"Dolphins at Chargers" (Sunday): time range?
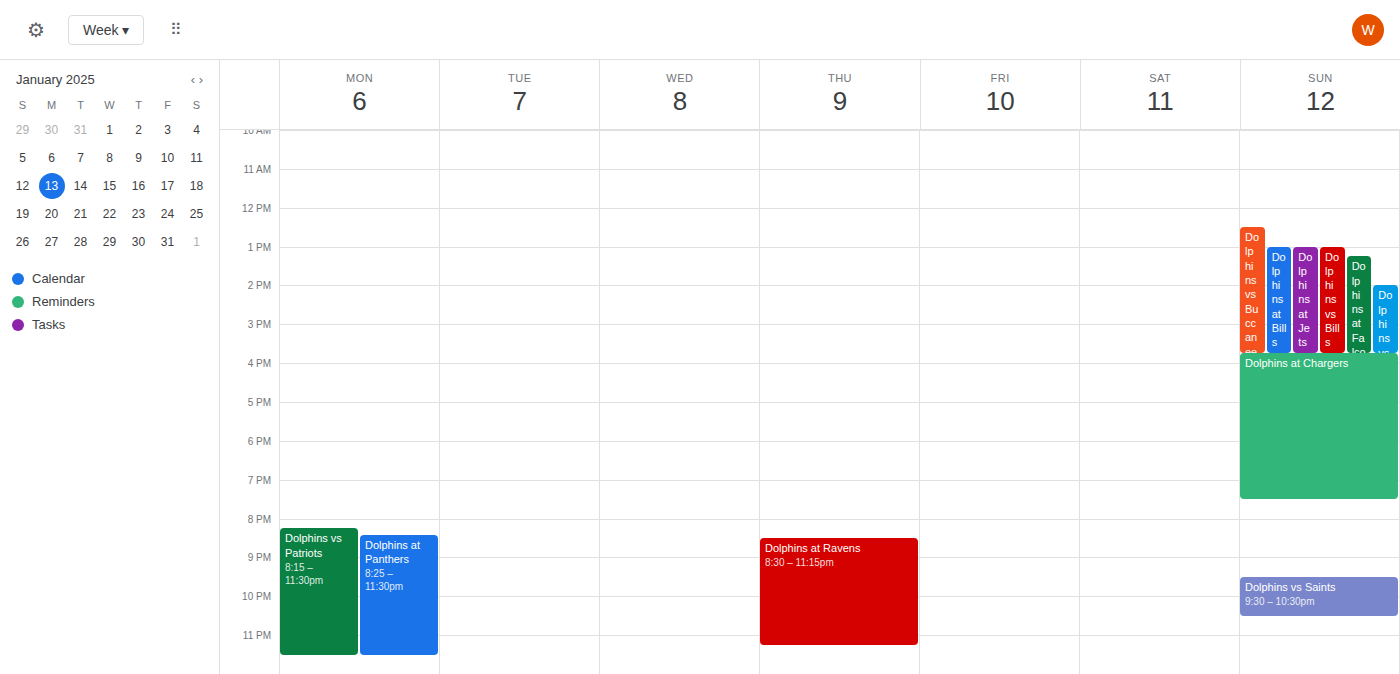
3:45 PM to 7:30 PM